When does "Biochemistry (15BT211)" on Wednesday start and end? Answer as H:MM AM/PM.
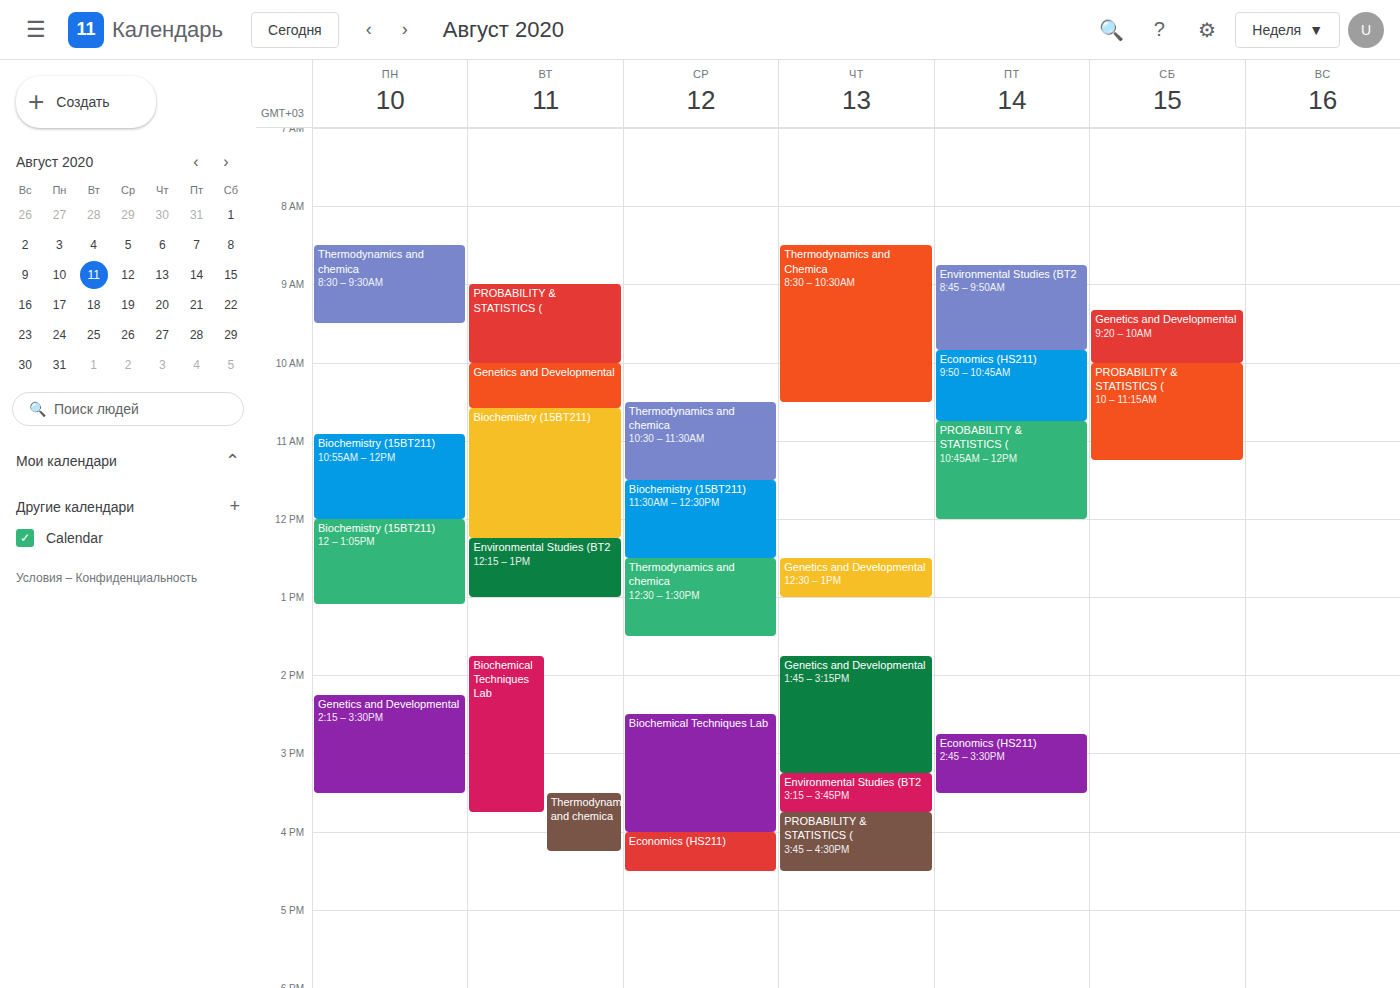
11:30 AM to 12:30 PM